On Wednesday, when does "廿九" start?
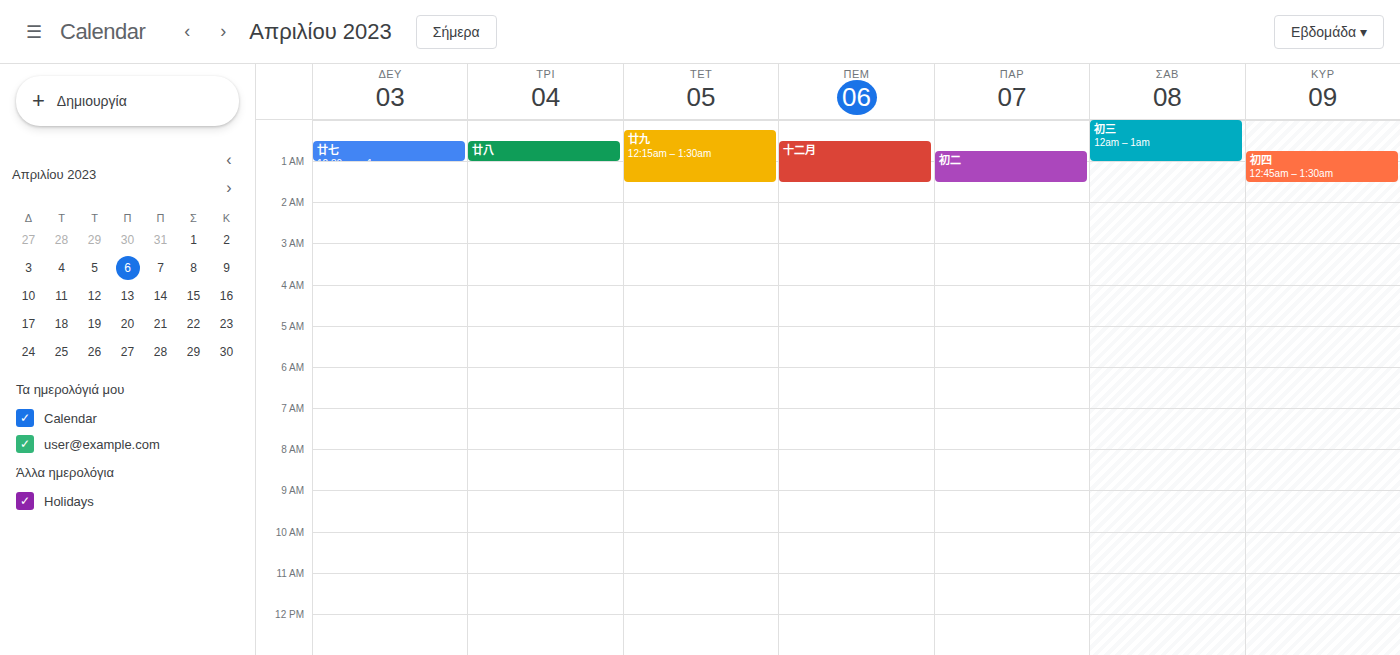
00:15